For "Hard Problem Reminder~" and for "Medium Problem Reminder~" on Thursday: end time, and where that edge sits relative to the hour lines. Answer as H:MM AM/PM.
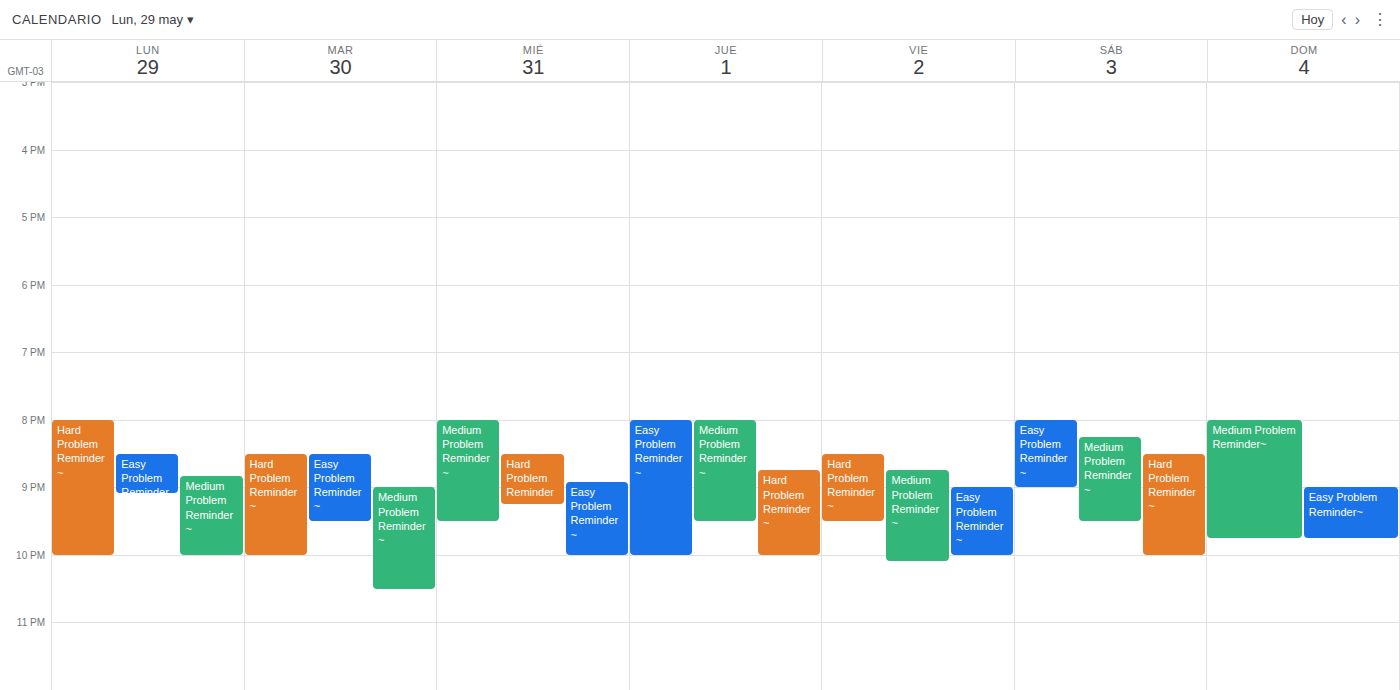
"Hard Problem Reminder~": 10:00 PM, exactly on the 10 PM line. "Medium Problem Reminder~": 9:30 PM, halfway between the 9 PM and 10 PM lines.